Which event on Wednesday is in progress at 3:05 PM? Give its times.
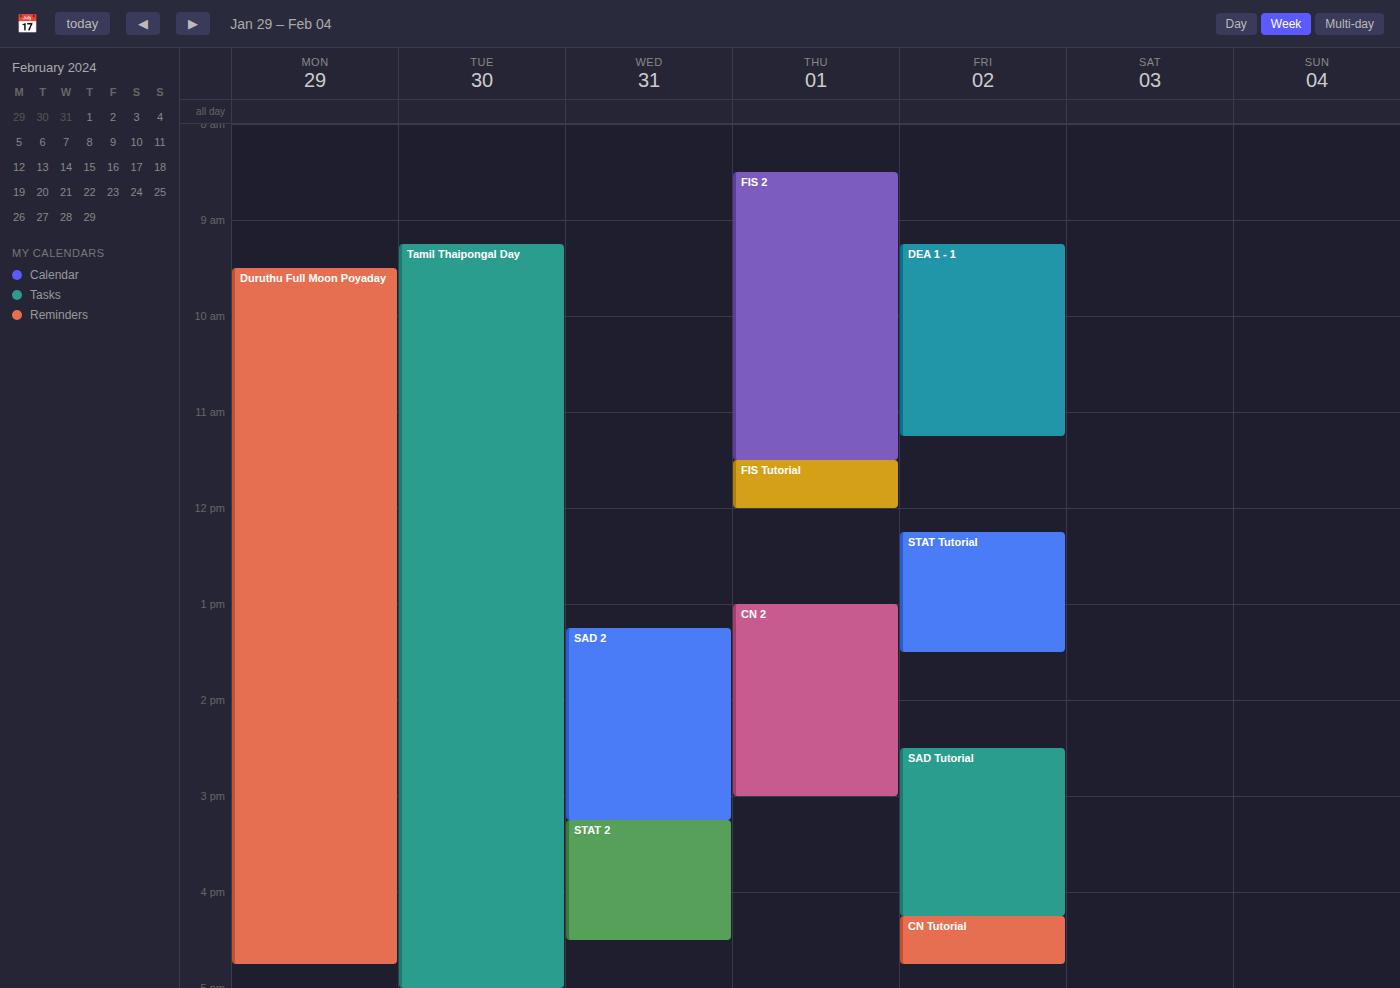
"SAD 2", 1:15 PM to 3:15 PM